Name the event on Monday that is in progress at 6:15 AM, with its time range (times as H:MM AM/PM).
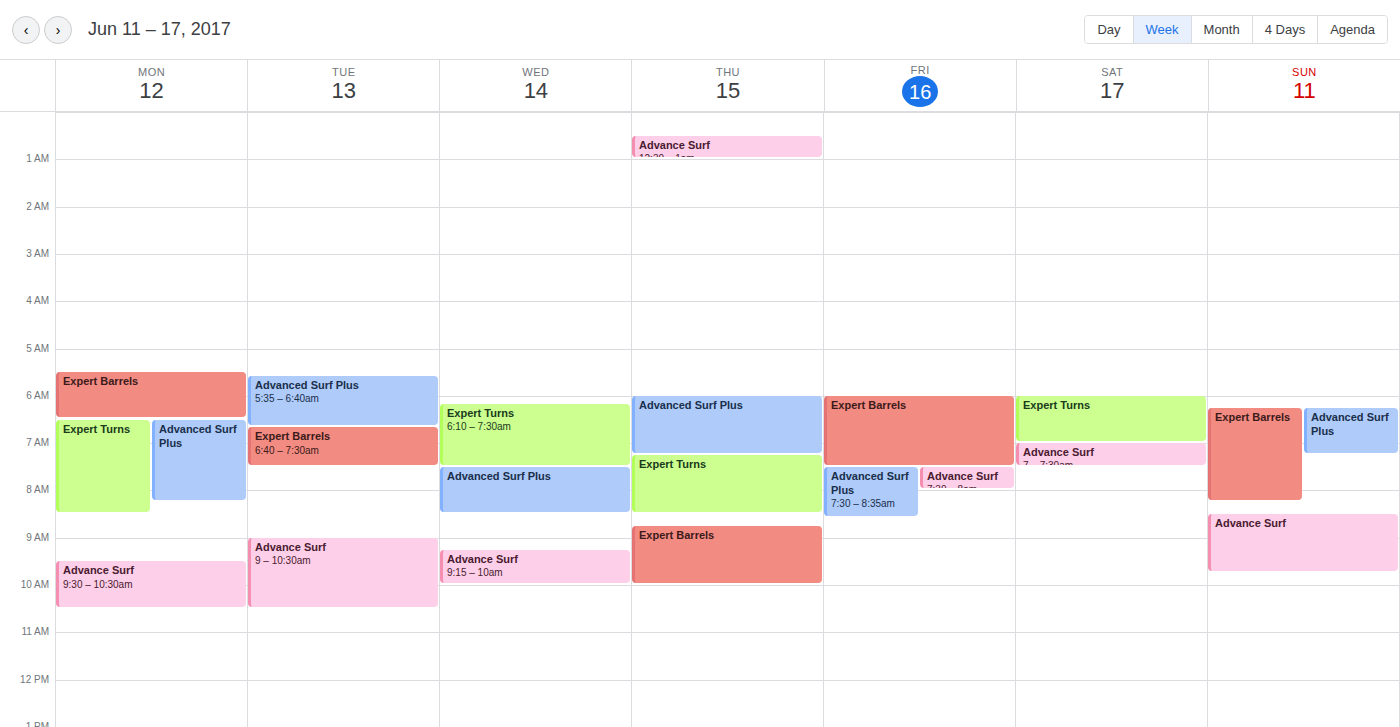
"Expert Barrels", 5:30 AM to 6:30 AM